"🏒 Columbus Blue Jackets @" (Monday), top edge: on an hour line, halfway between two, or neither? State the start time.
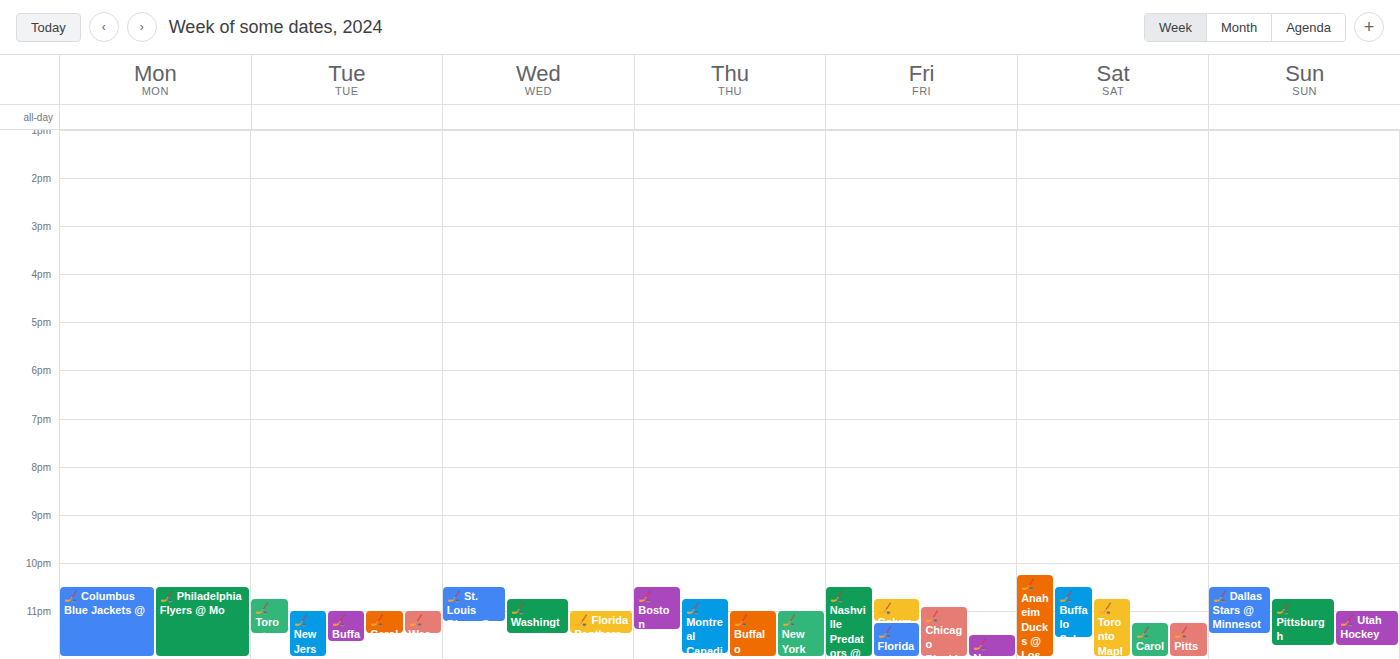
10:30 PM -- halfway between the 10 PM and 11 PM lines.